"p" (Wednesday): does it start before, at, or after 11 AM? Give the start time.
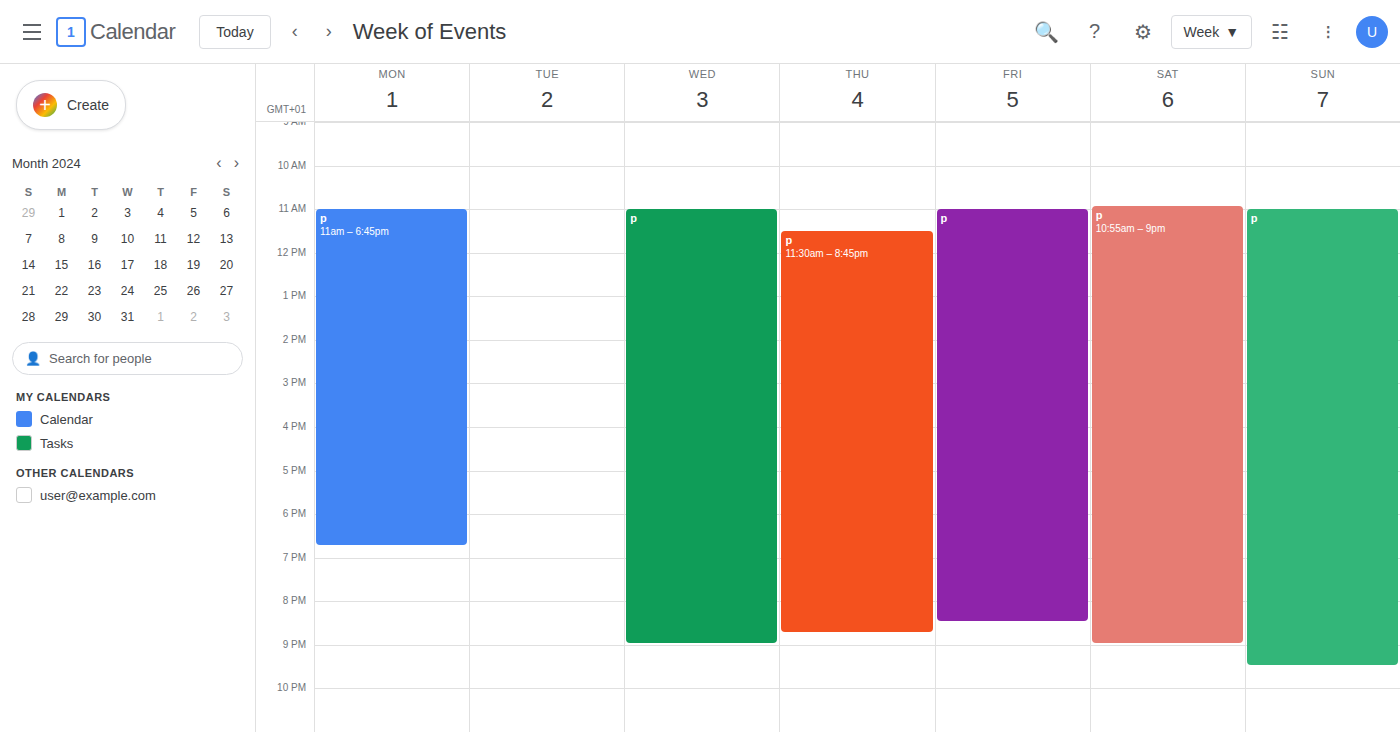
11:00 AM -- exactly at 11 AM, on the 11 AM line.